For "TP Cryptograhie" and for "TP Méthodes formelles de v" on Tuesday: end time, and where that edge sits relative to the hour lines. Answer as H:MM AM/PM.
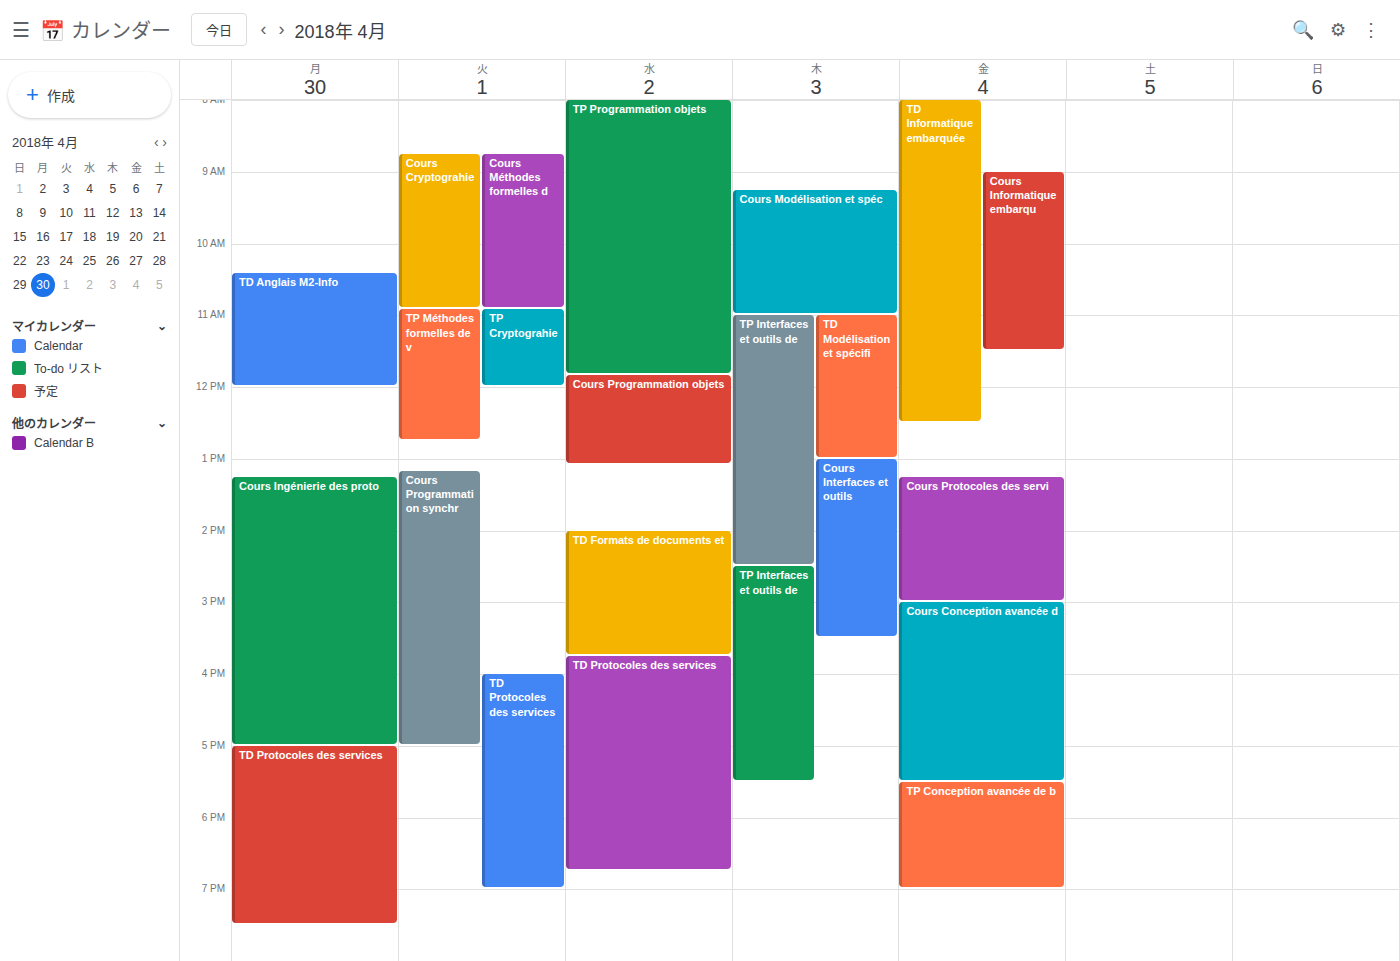
"TP Cryptograhie": 12:00 PM, exactly on the 12 PM line. "TP Méthodes formelles de v": 12:45 PM, neither: three quarters of the way from the 12 PM line to the 1 PM line.